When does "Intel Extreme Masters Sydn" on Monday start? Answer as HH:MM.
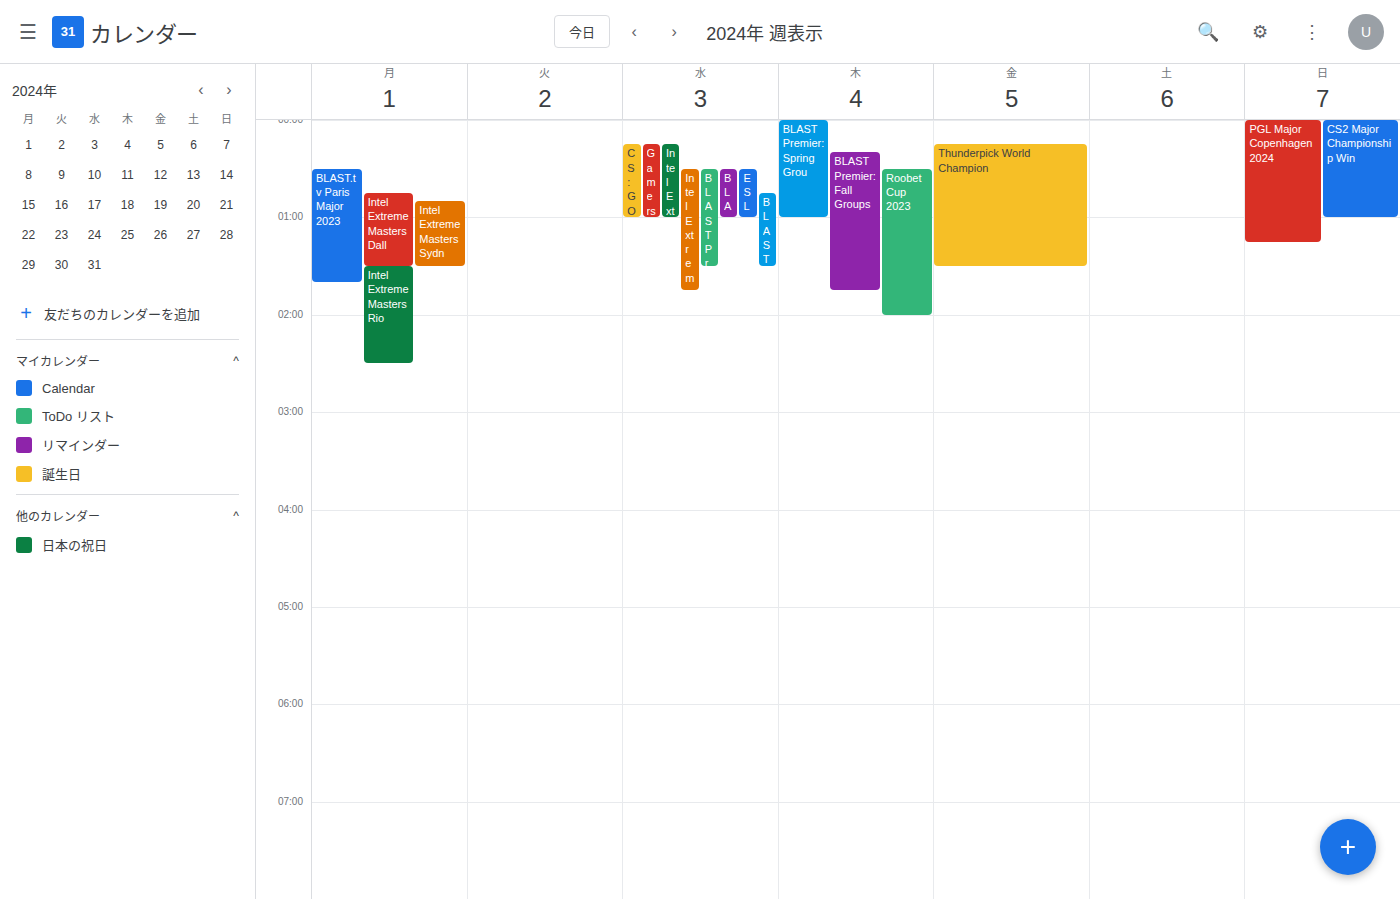
00:50